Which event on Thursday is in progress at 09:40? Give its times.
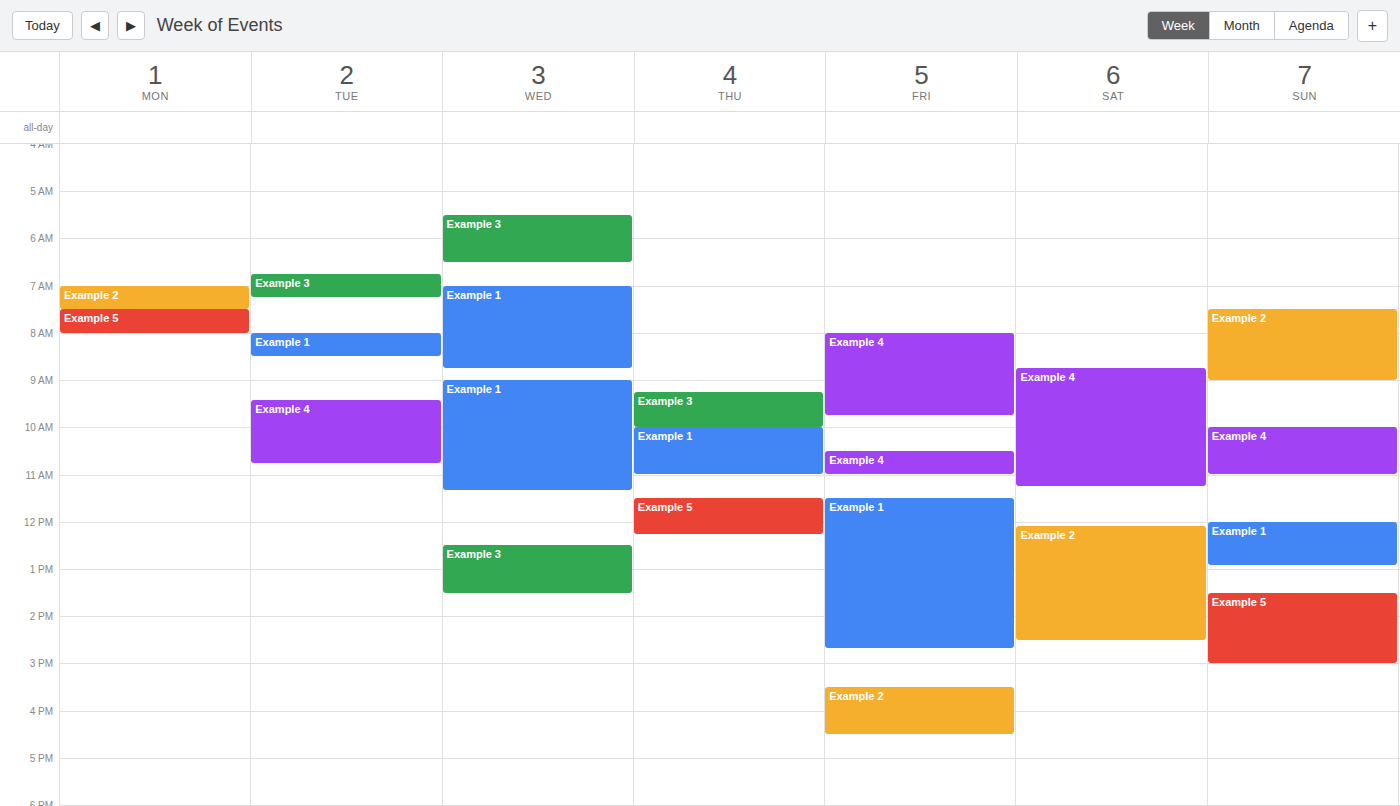
"Example 3", 09:15 to 10:00